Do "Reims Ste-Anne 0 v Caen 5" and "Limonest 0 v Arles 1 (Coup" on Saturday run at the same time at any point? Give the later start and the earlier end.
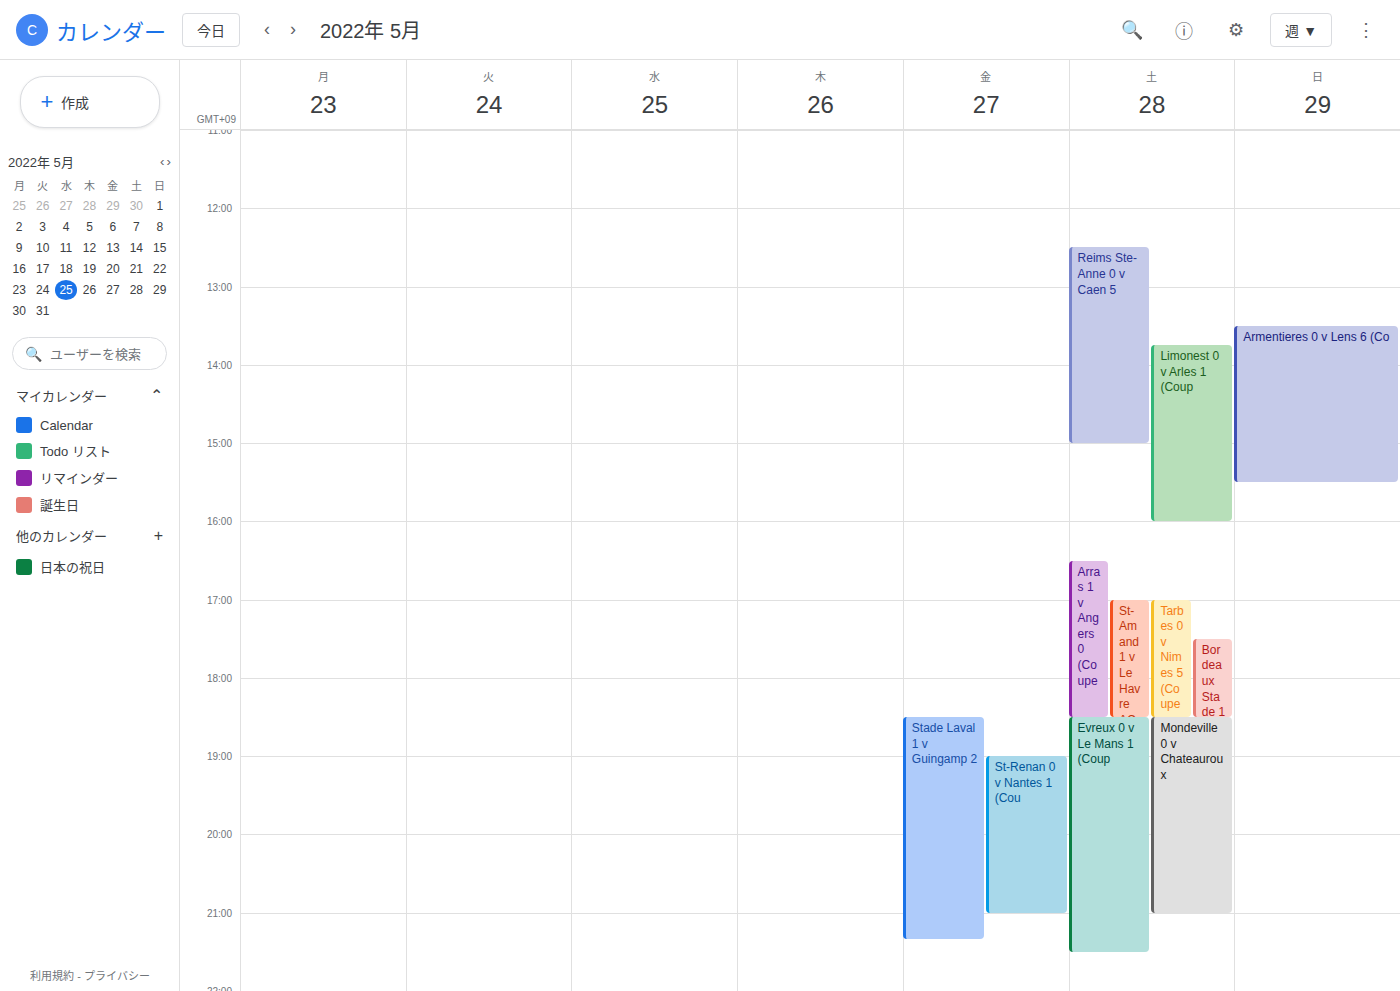
"Limonest 0 v Arles 1 (Coup" starts at 1:45 PM, before "Reims Ste-Anne 0 v Caen 5" ends at 3:00 PM -- they overlap.